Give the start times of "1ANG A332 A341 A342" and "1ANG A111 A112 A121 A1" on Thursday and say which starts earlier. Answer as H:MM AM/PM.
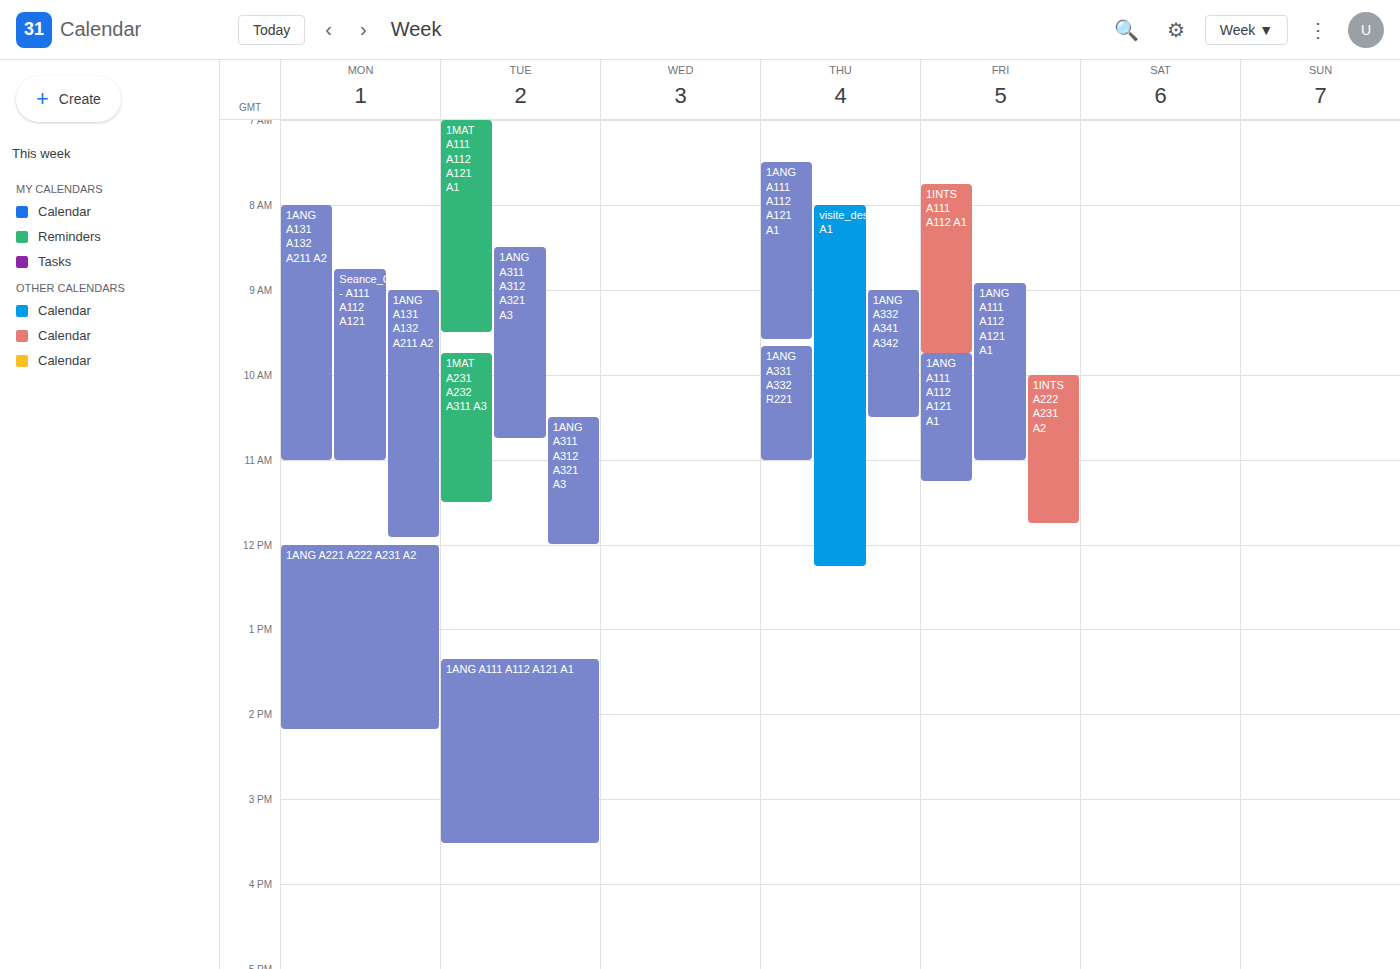
"1ANG A111 A112 A121 A1" 7:30 AM; "1ANG A332 A341 A342" 9:00 AM.